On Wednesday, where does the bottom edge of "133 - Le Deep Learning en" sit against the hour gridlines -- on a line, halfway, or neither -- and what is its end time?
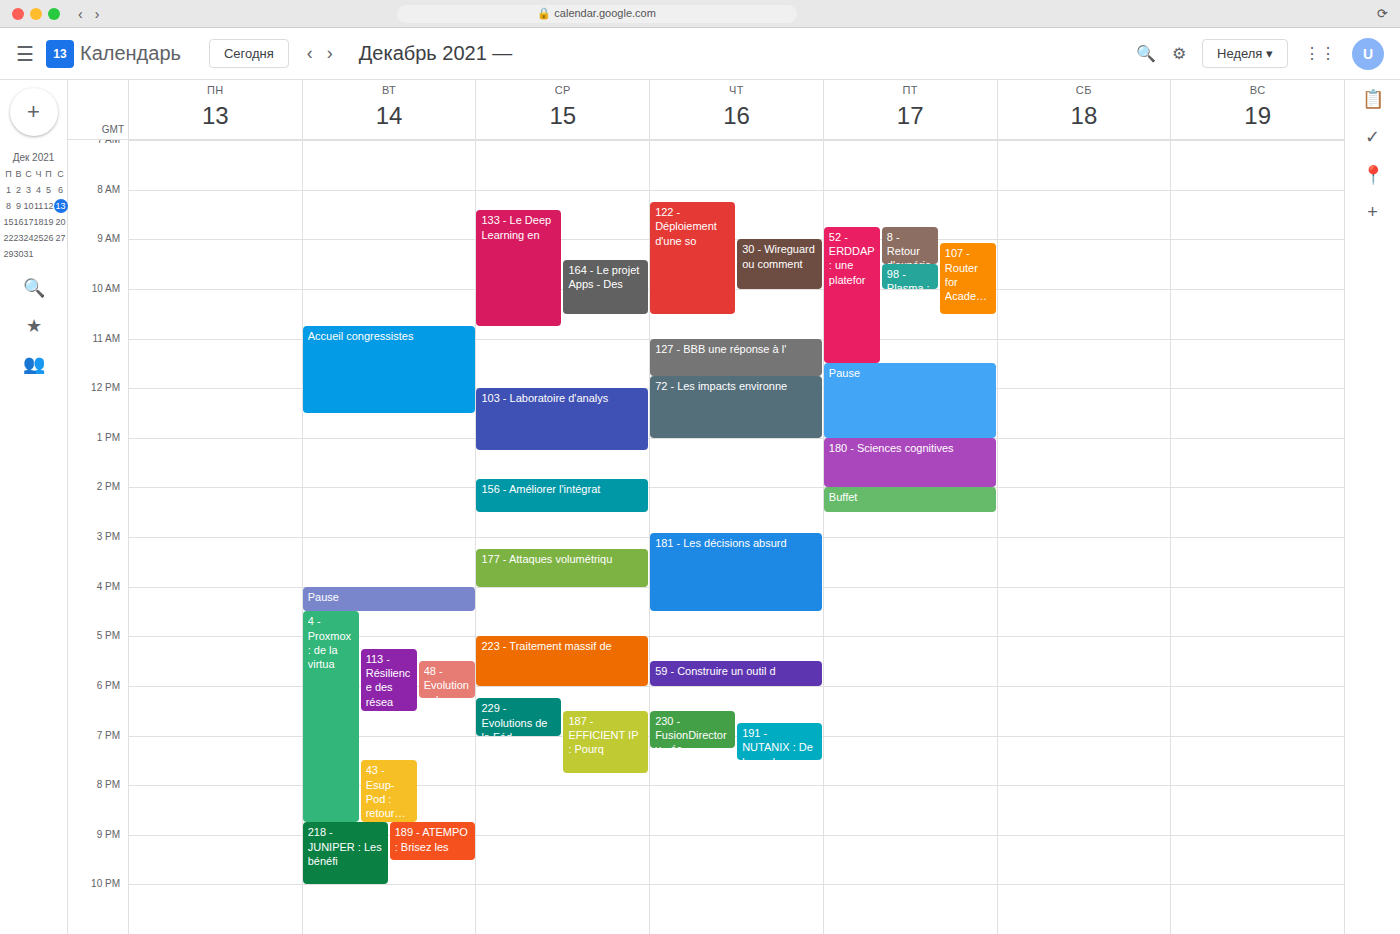
10:45 AM -- neither: three quarters of the way from the 10 AM line to the 11 AM line.